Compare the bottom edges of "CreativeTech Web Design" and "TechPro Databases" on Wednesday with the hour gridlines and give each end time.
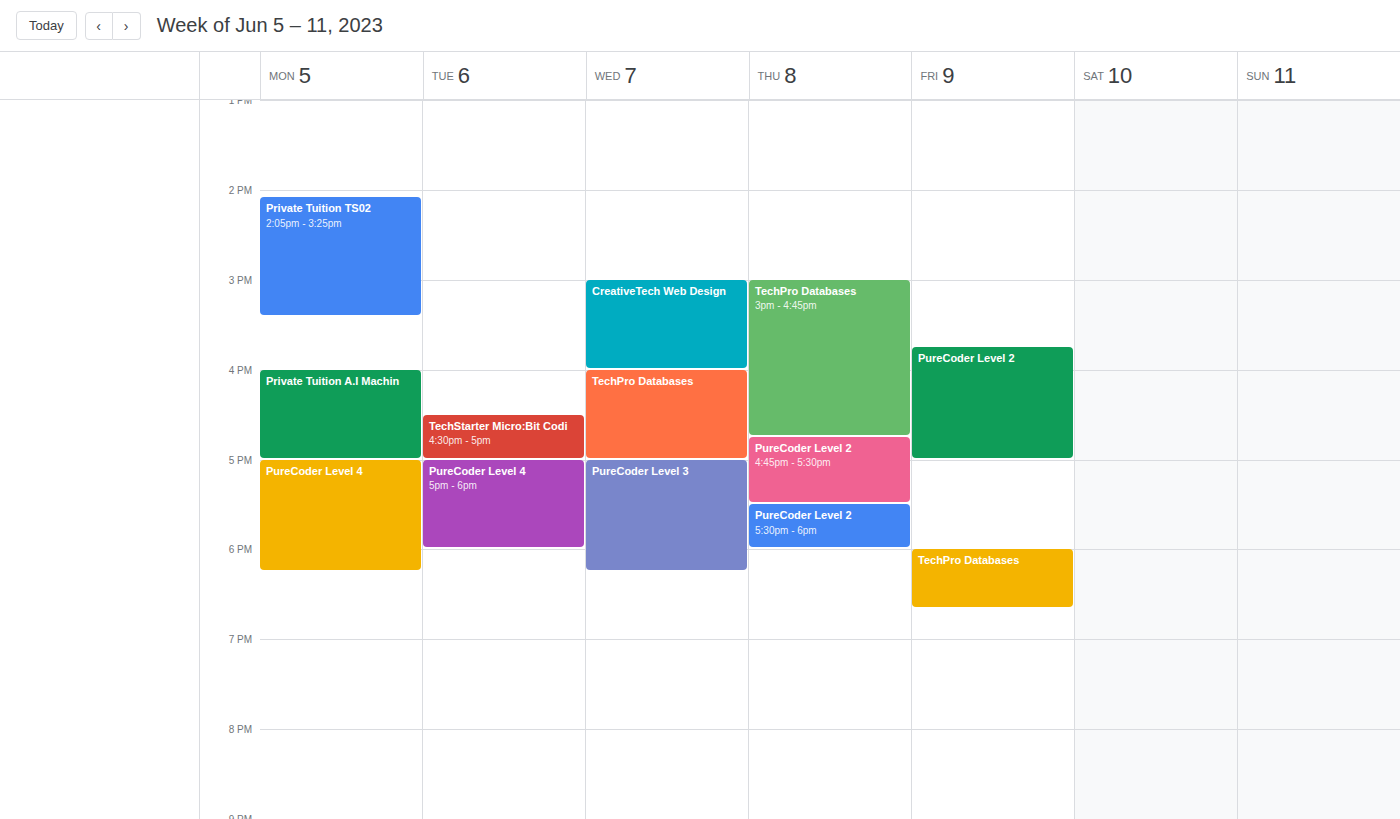
"CreativeTech Web Design": 4:00 PM, exactly on the 4 PM line. "TechPro Databases": 5:00 PM, exactly on the 5 PM line.